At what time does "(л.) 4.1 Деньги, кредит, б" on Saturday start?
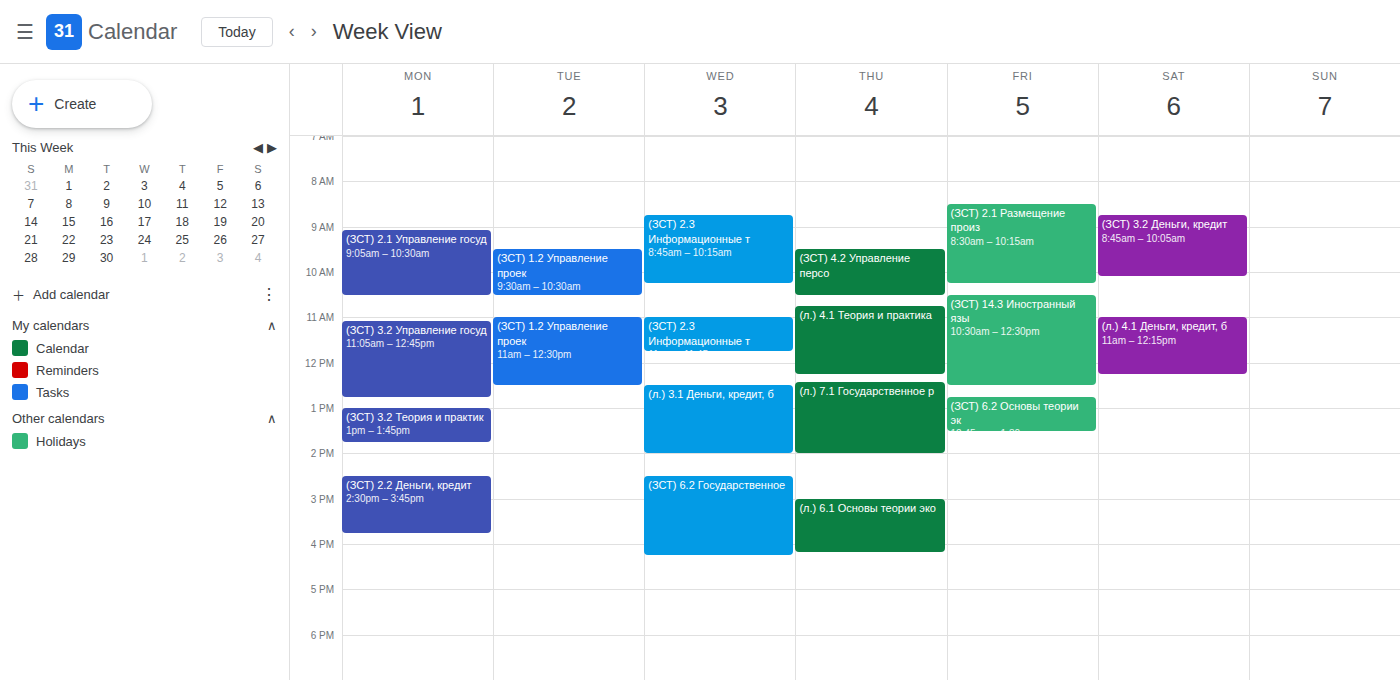
11:00 AM